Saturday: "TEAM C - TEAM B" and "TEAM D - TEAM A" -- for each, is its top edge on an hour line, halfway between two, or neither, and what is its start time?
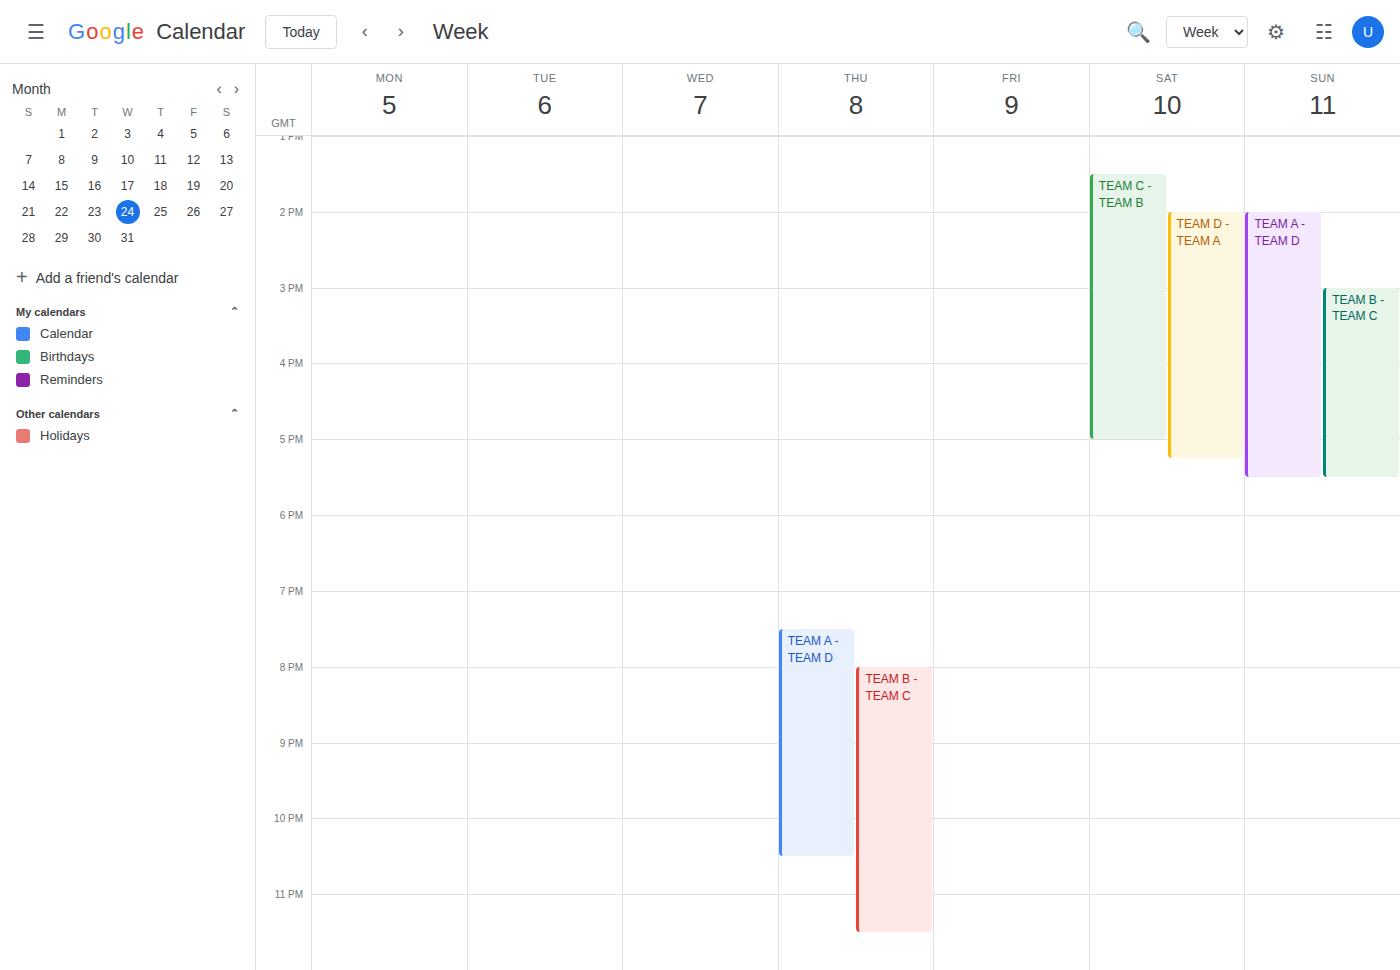
"TEAM C - TEAM B": 1:30 PM, halfway between the 1 PM and 2 PM lines. "TEAM D - TEAM A": 2:00 PM, exactly on the 2 PM line.